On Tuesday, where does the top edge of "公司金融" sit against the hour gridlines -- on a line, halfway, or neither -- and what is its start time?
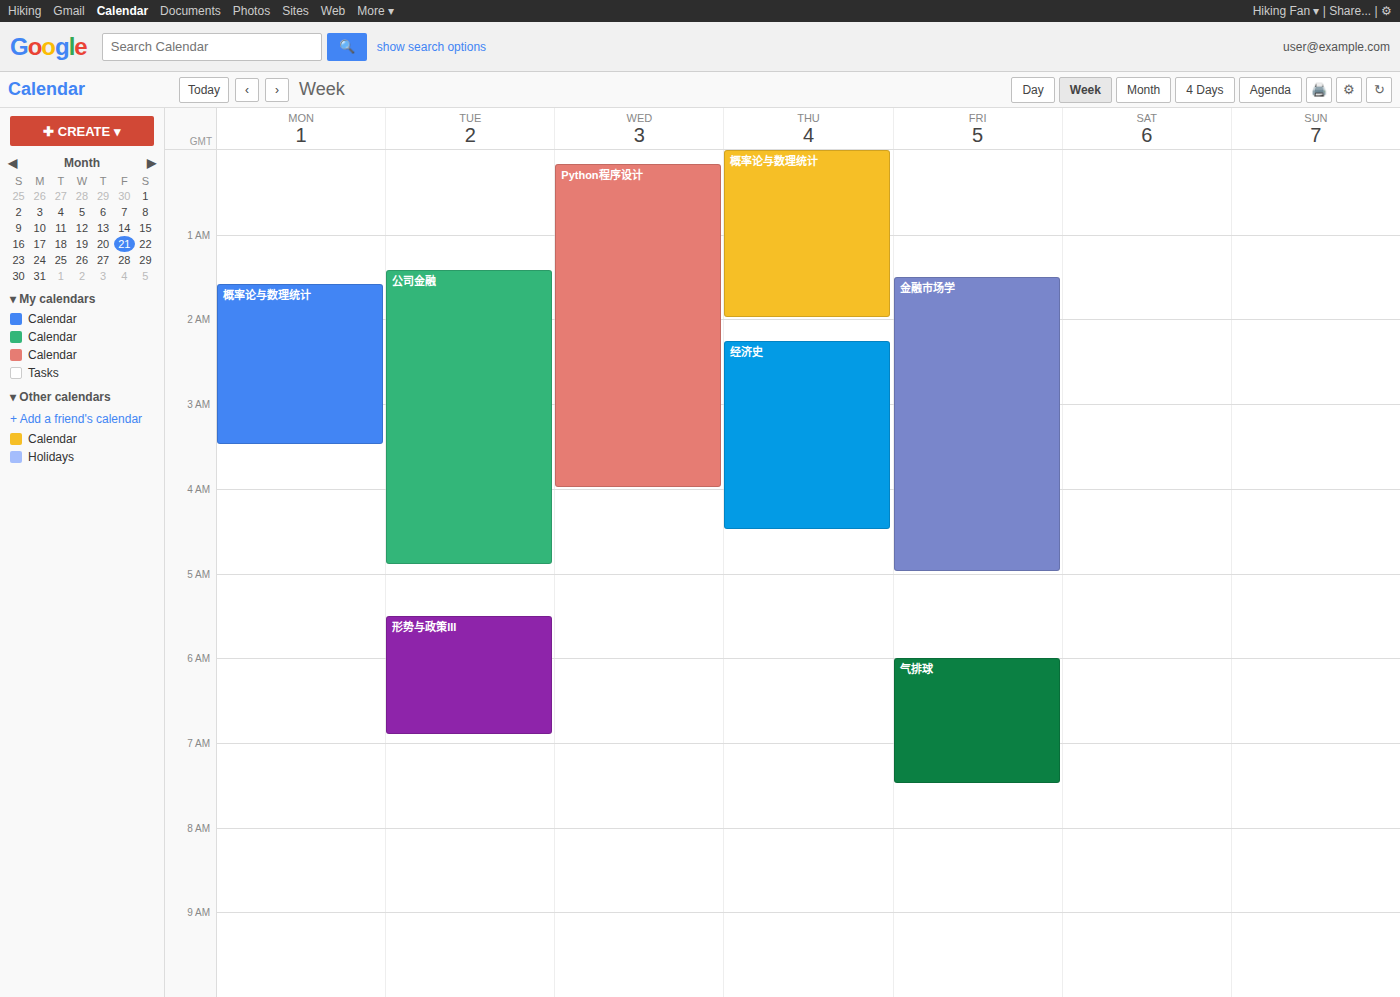
01:25 -- neither: 25 minutes below the 01:00 line and 35 minutes above the 02:00 line.